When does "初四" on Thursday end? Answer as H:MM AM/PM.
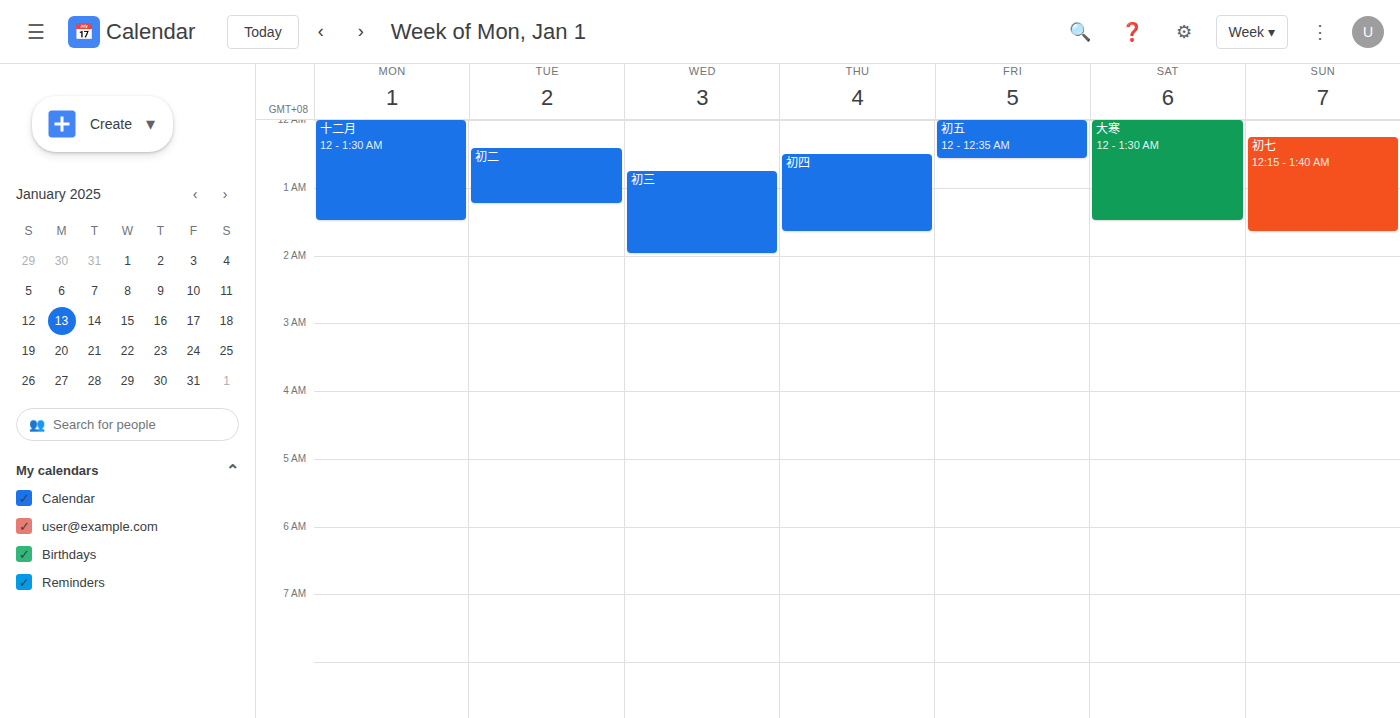
1:40 AM